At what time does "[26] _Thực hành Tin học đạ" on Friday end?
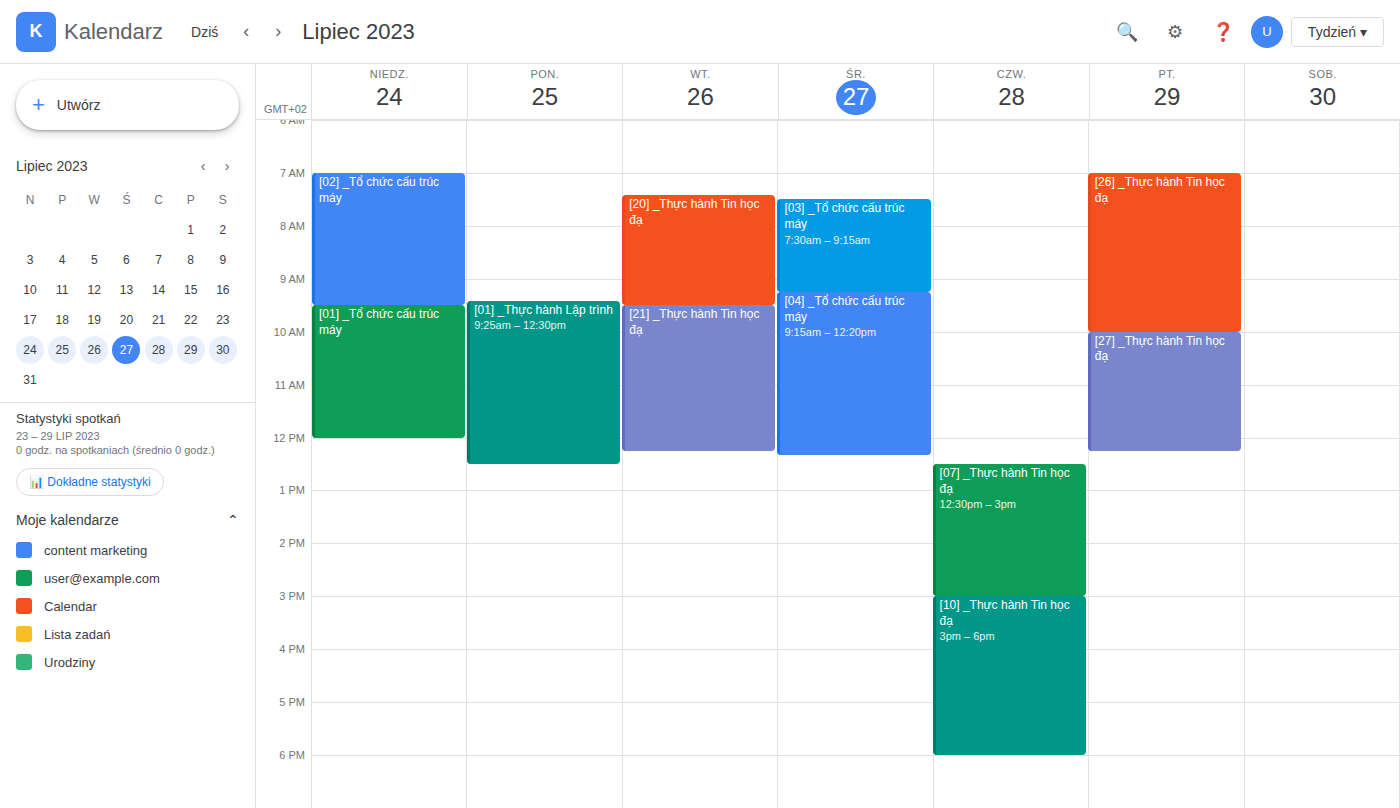
10:00 AM